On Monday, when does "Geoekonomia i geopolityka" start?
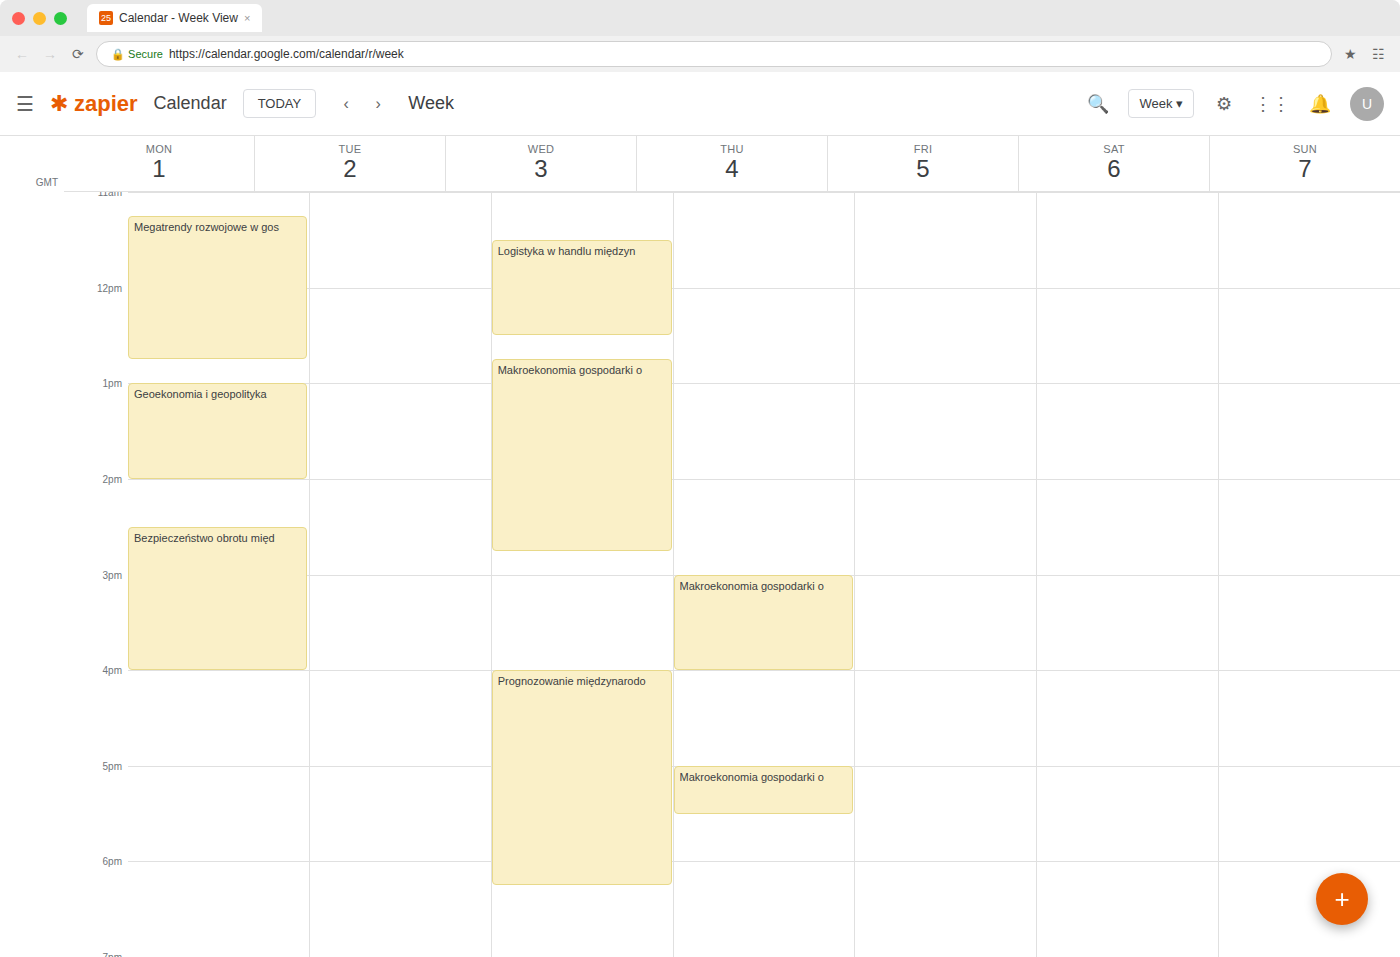
1:00 PM